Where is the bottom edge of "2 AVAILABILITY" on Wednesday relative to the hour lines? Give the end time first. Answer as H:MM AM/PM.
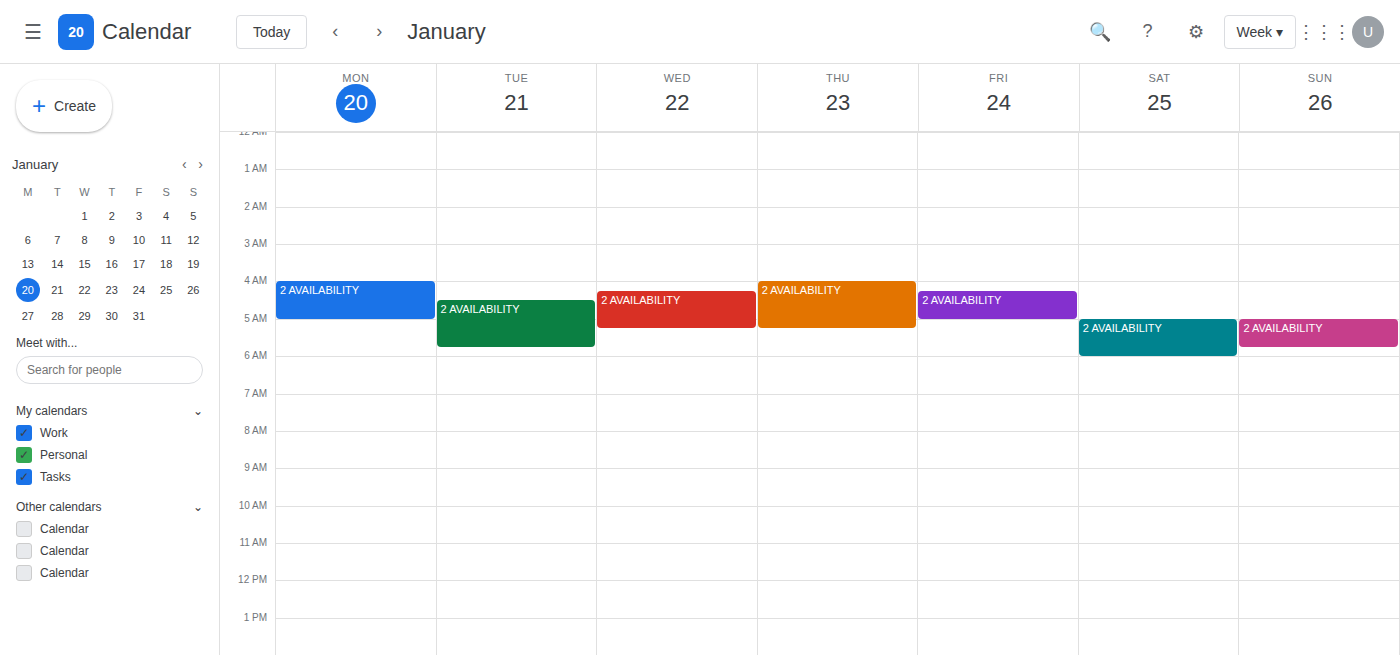
5:15 AM -- neither: a quarter of the way from the 5 AM line to the 6 AM line.